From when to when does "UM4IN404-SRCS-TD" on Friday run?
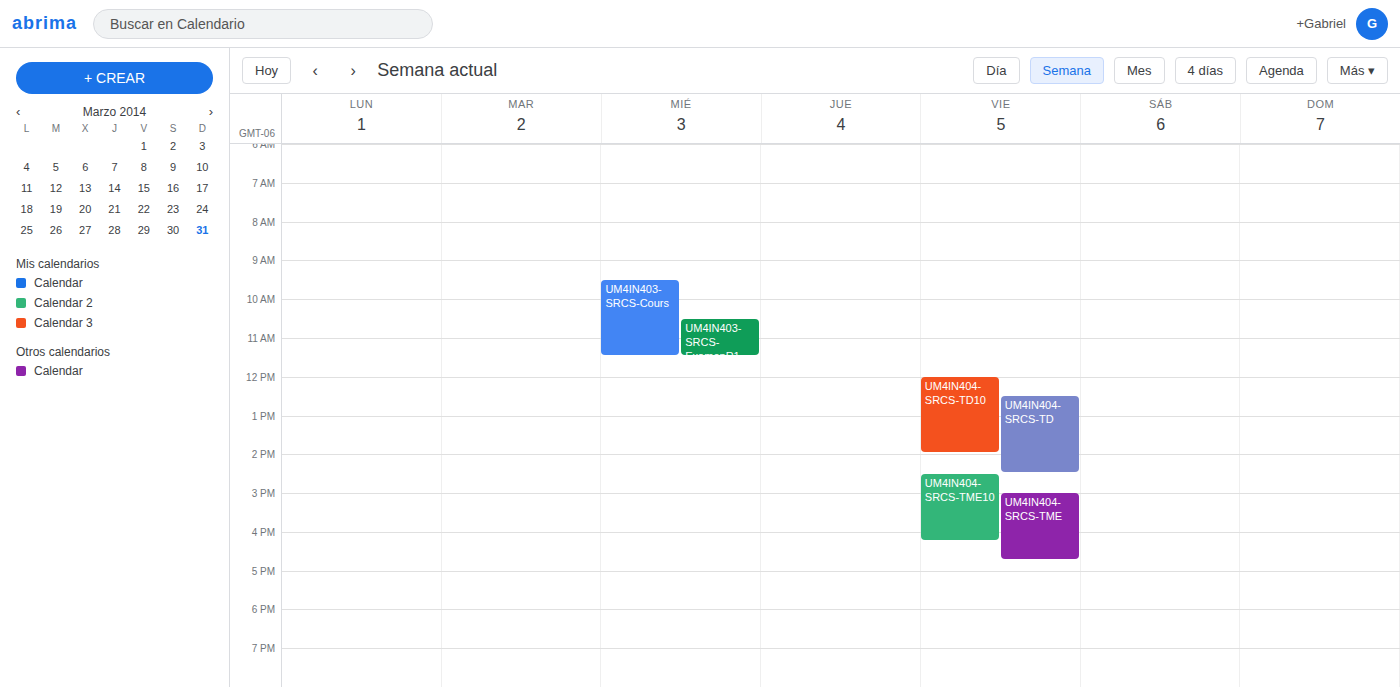
12:30 PM to 2:30 PM